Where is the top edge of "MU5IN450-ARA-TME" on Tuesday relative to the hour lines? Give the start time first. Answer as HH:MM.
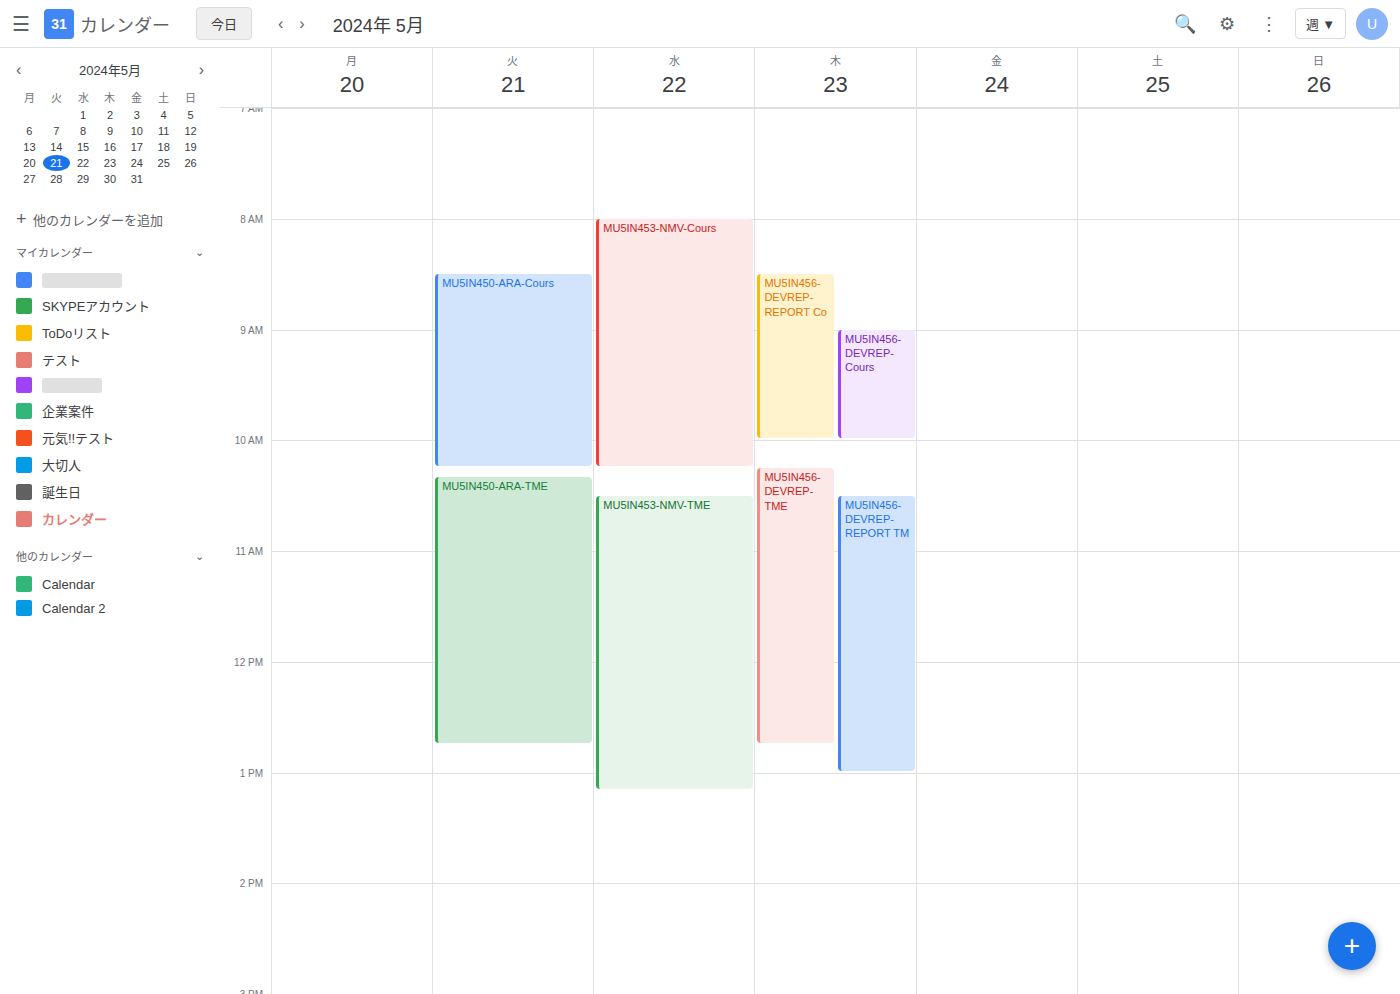
10:20 -- neither: 20 minutes below the 10:00 line and 40 minutes above the 11:00 line.